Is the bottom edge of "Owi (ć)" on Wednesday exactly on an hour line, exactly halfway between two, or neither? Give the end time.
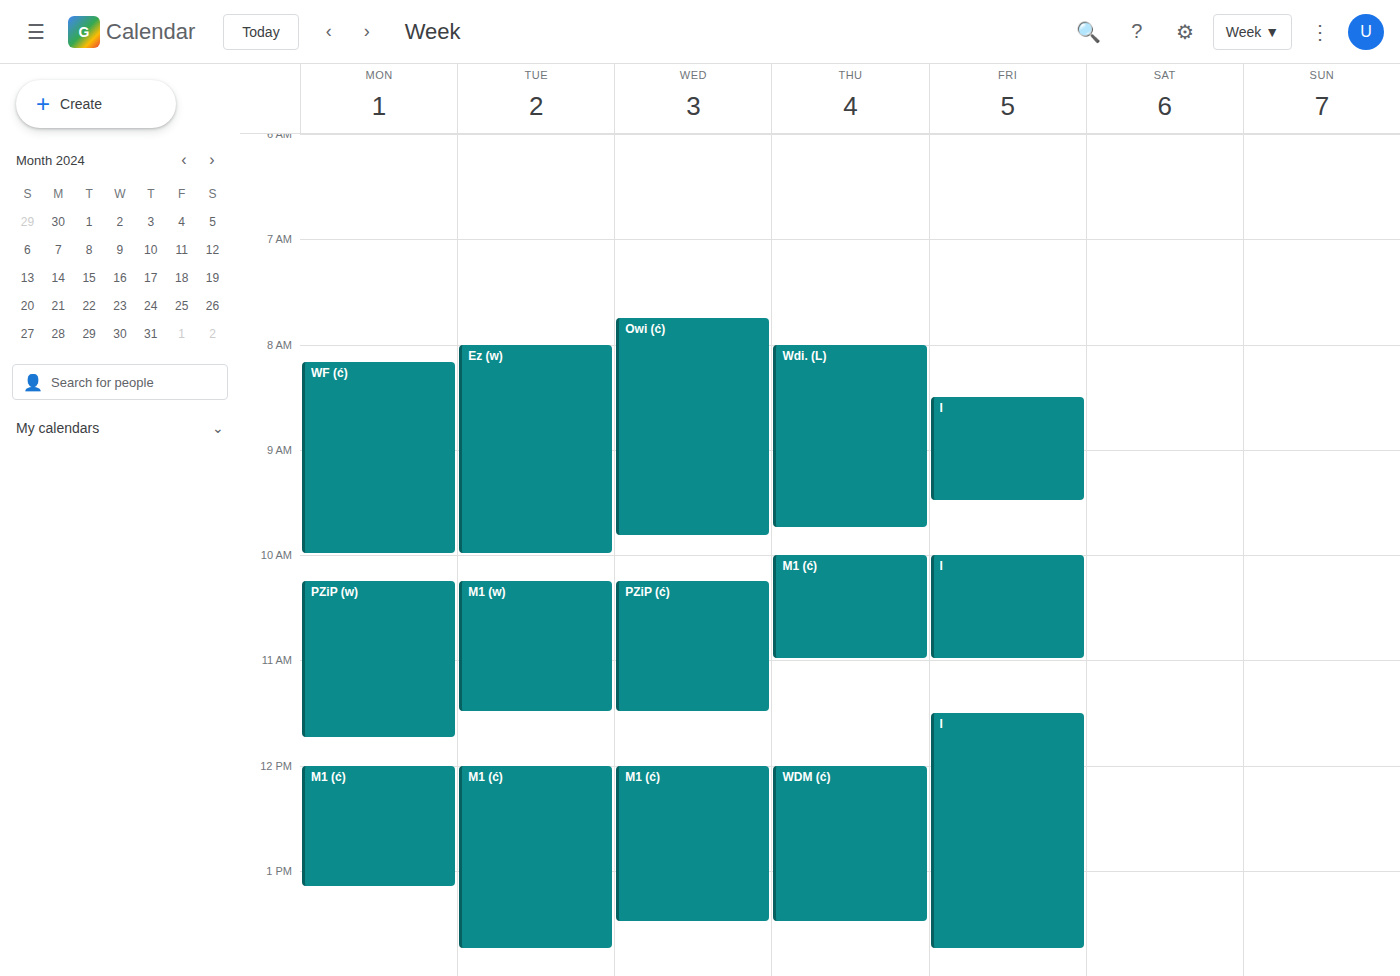
9:50 AM -- neither: 50 minutes below the 9 AM line and 10 minutes above the 10 AM line.